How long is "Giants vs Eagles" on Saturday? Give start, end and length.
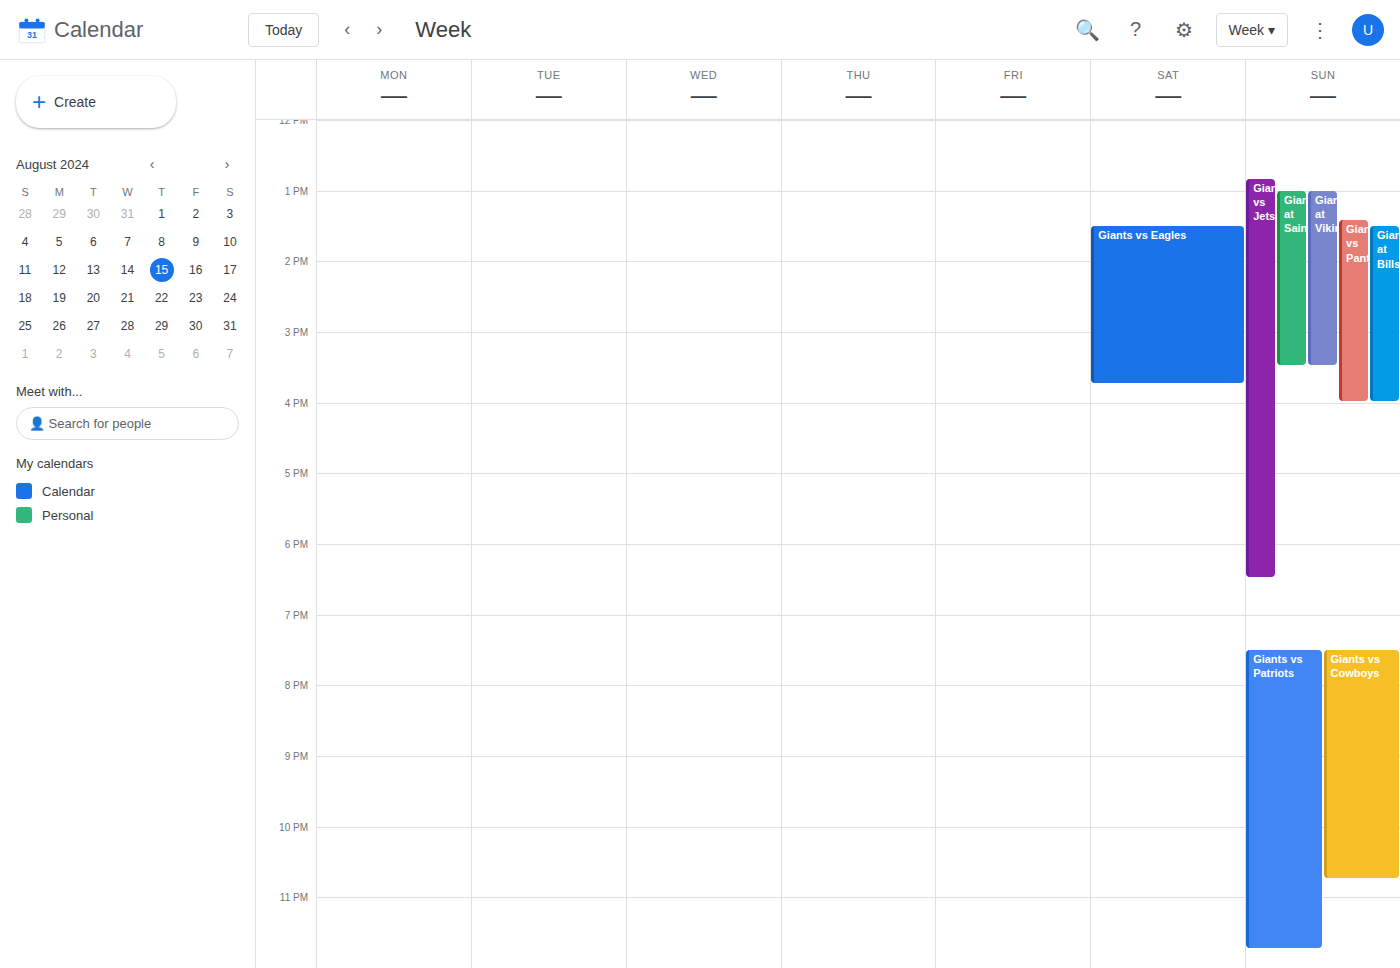
13:30 to 15:45, 2 hours 15 minutes